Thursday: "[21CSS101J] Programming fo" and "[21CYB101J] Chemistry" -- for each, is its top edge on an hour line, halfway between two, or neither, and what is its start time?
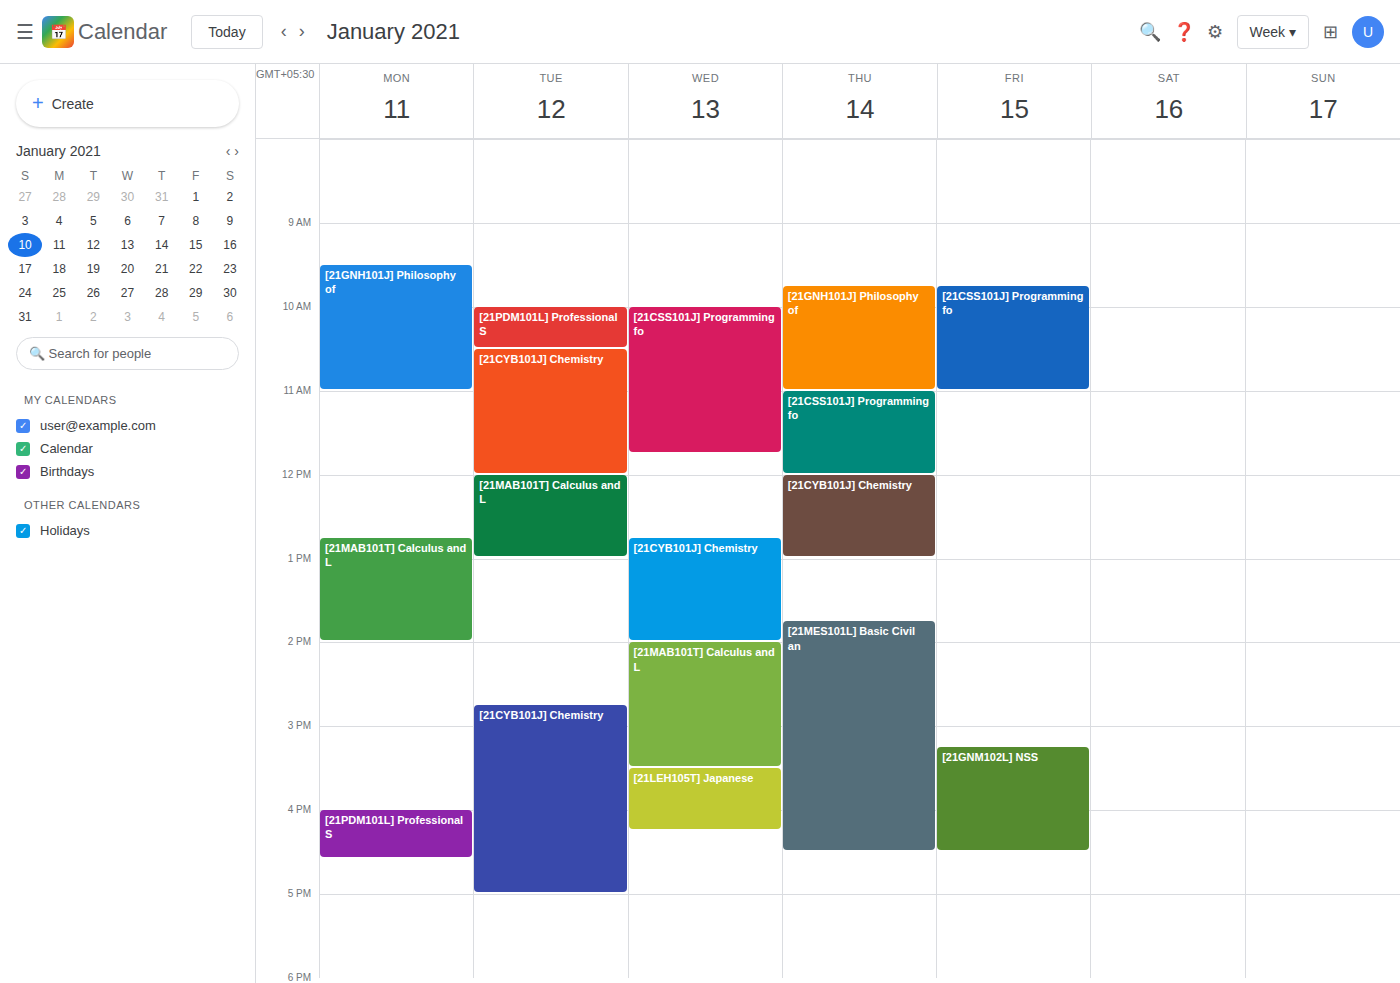
"[21CSS101J] Programming fo": 11:00 AM, exactly on the 11 AM line. "[21CYB101J] Chemistry": 12:00 PM, exactly on the 12 PM line.